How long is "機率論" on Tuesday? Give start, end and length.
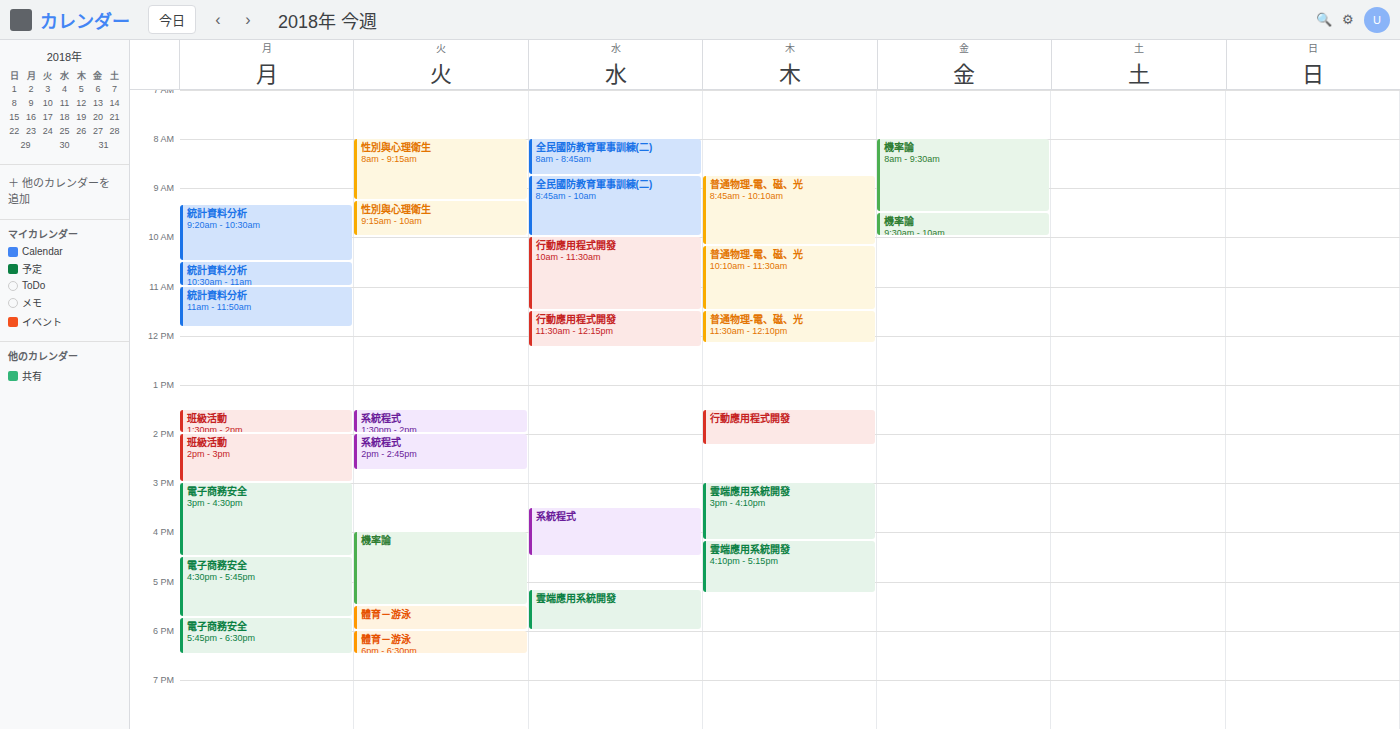
4:00 PM to 5:30 PM, 1 hour 30 minutes